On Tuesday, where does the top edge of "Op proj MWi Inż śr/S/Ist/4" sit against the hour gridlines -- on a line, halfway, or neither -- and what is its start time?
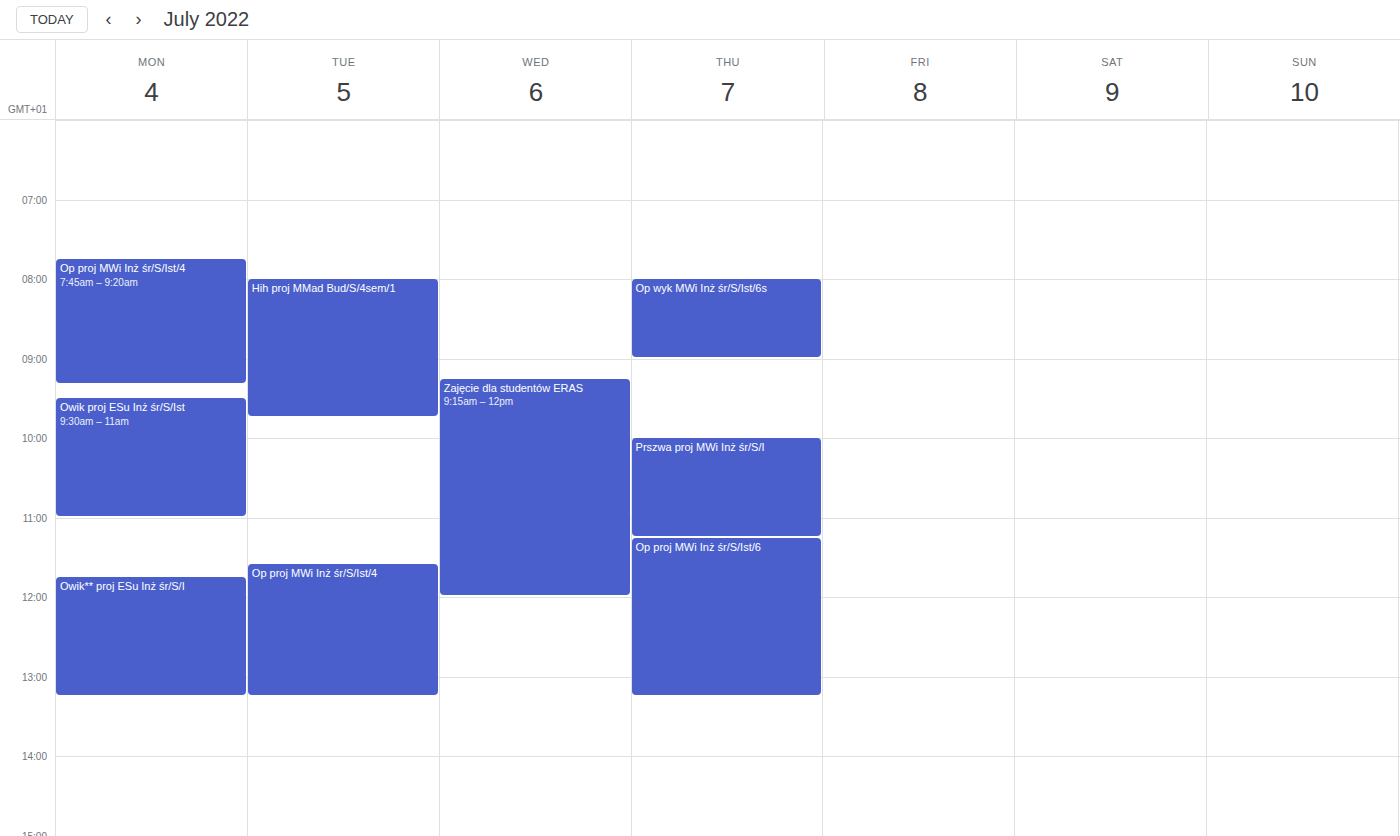
11:35 AM -- neither: 35 minutes below the 11 AM line and 25 minutes above the 12 PM line.